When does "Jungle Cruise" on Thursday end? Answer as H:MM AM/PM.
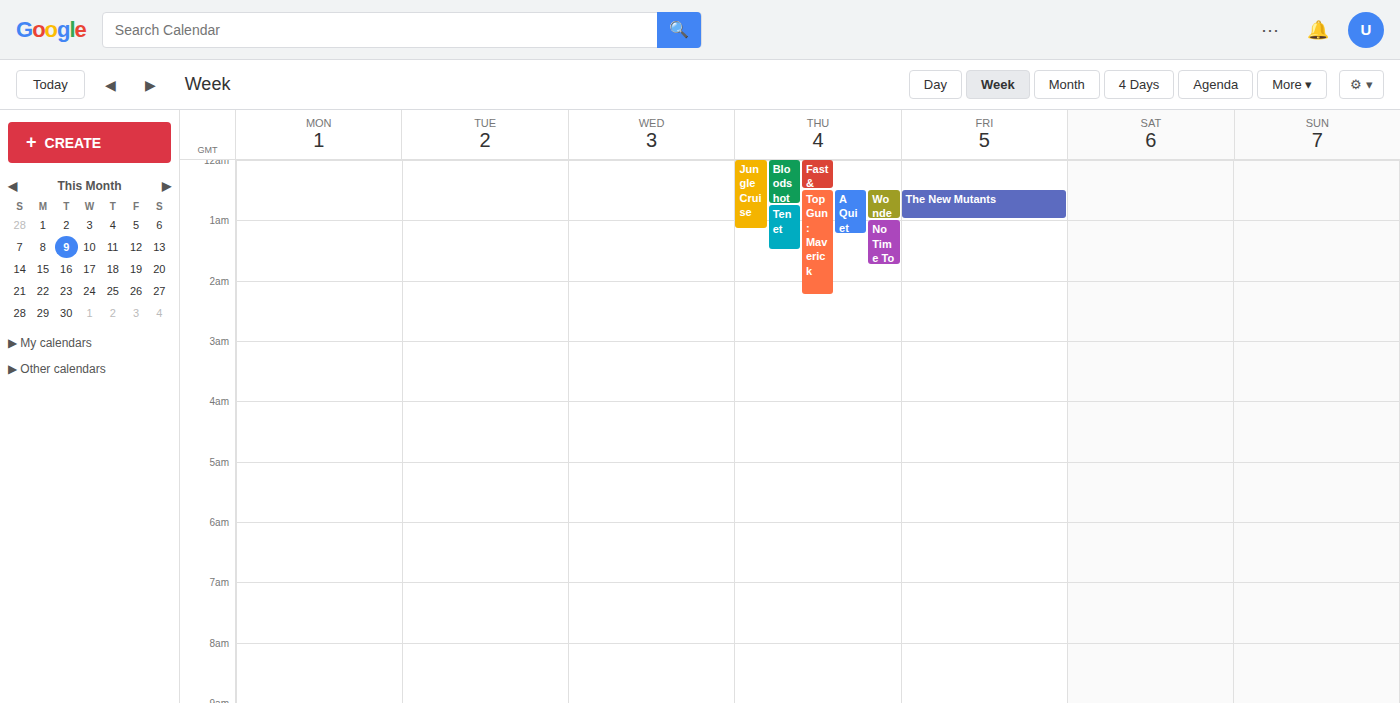
1:10 AM